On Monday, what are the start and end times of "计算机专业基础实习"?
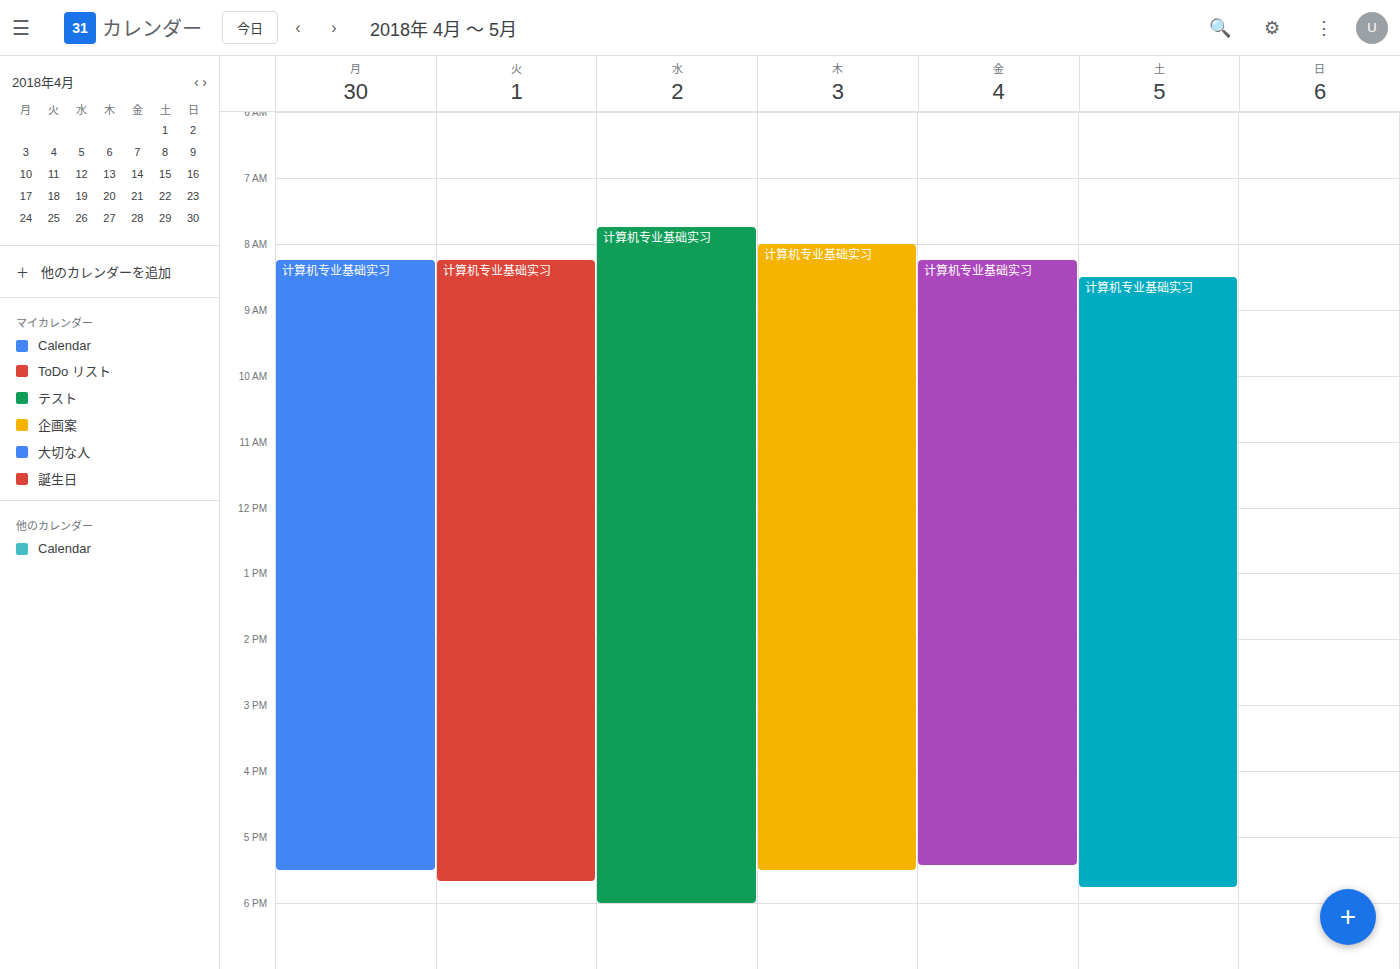
8:15 AM to 5:30 PM